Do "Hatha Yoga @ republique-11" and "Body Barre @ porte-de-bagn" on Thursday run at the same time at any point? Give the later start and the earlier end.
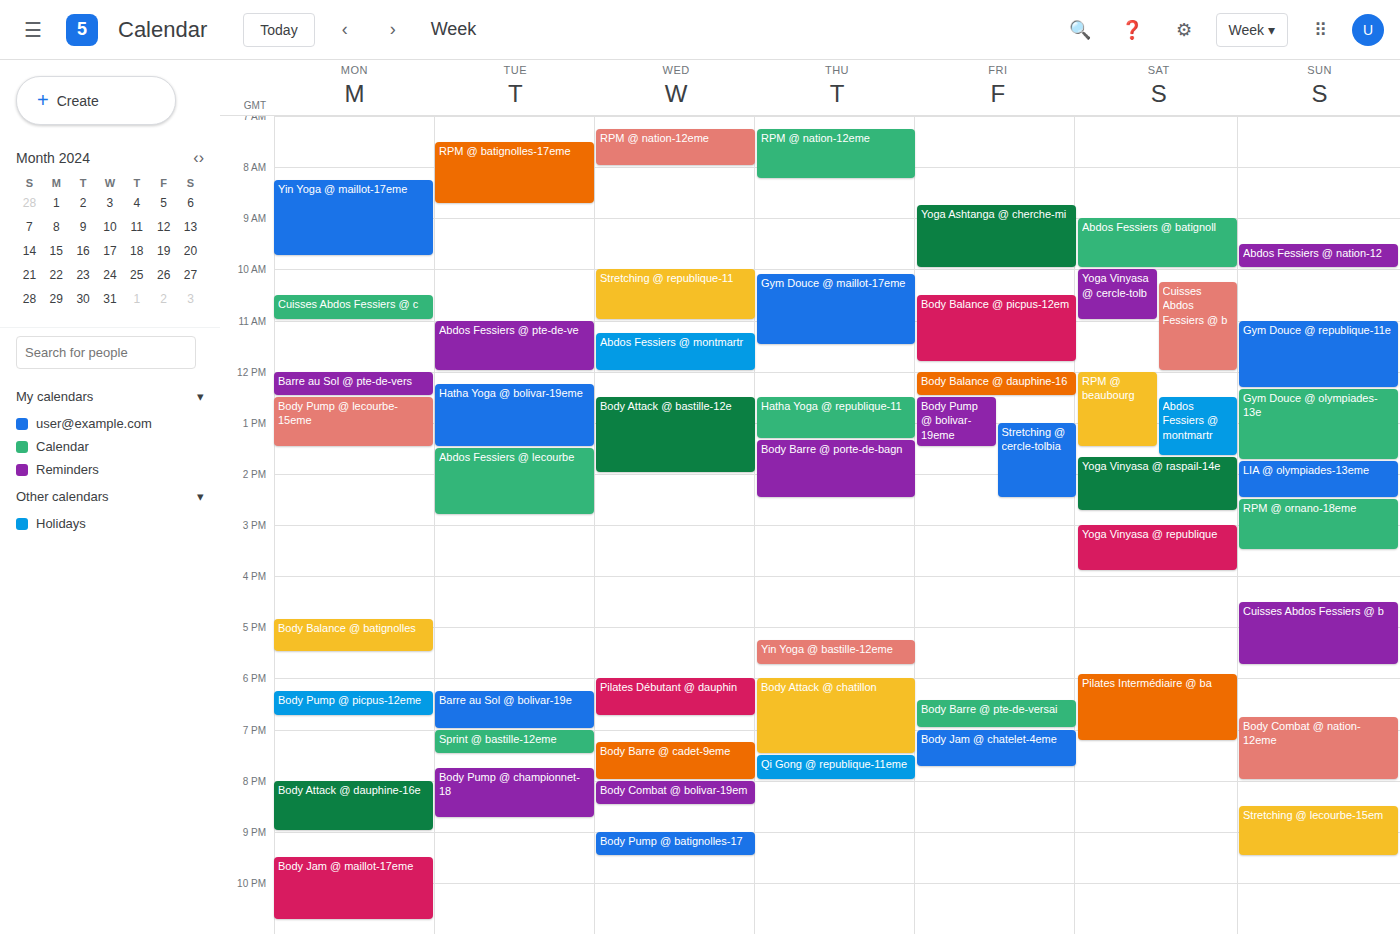
"Hatha Yoga @ republique-11" ends at 1:20 PM, exactly when "Body Barre @ porte-de-bagn" starts -- they touch but do not overlap.